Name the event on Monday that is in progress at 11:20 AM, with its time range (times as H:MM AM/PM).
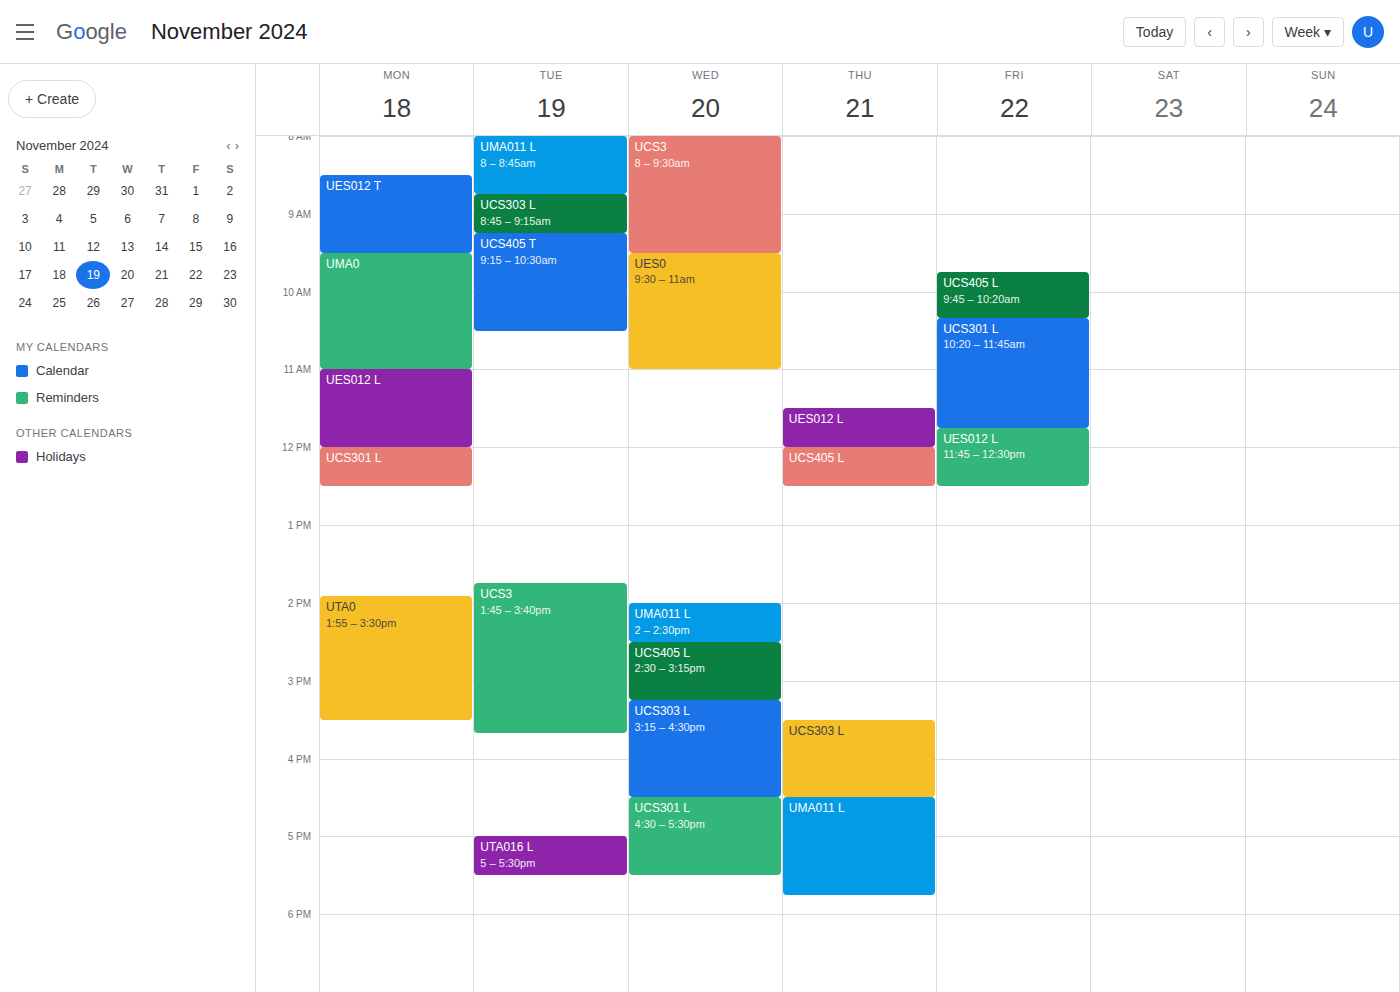
"UES012 L", 11:00 AM to 12:00 PM